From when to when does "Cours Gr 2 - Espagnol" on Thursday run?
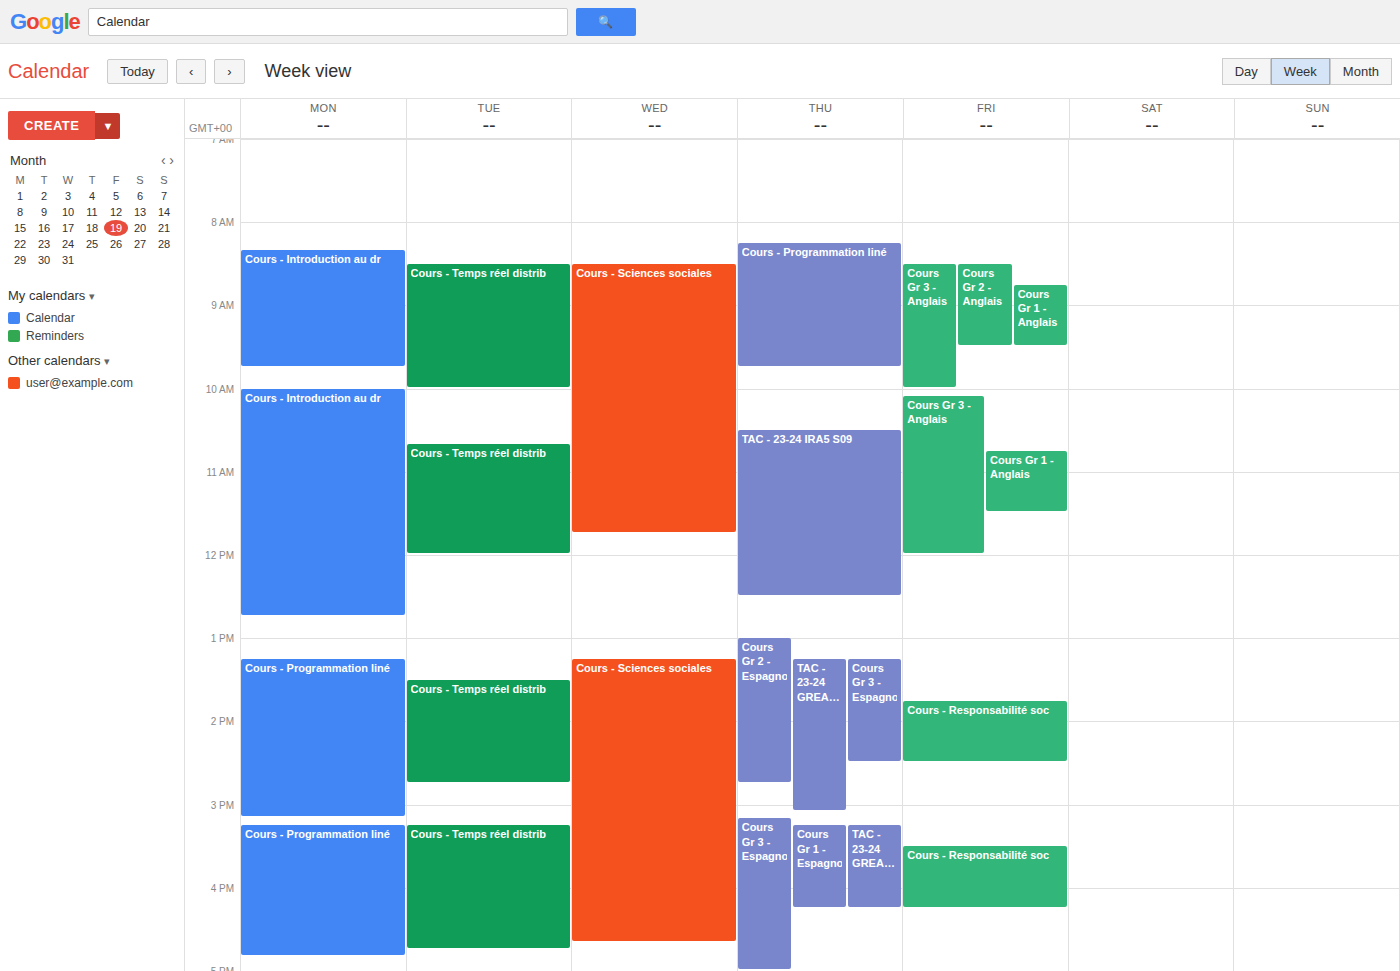
1:00 PM to 2:45 PM